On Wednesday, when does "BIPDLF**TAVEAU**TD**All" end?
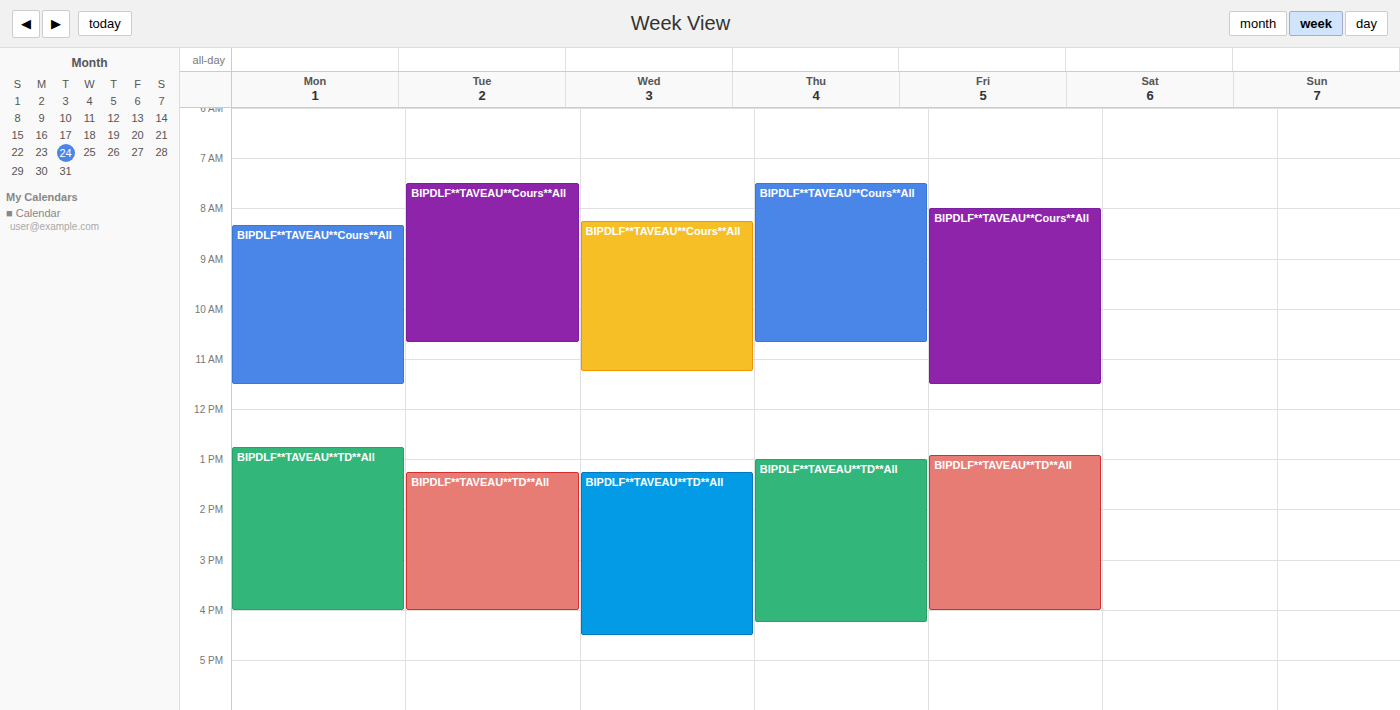
4:30 PM